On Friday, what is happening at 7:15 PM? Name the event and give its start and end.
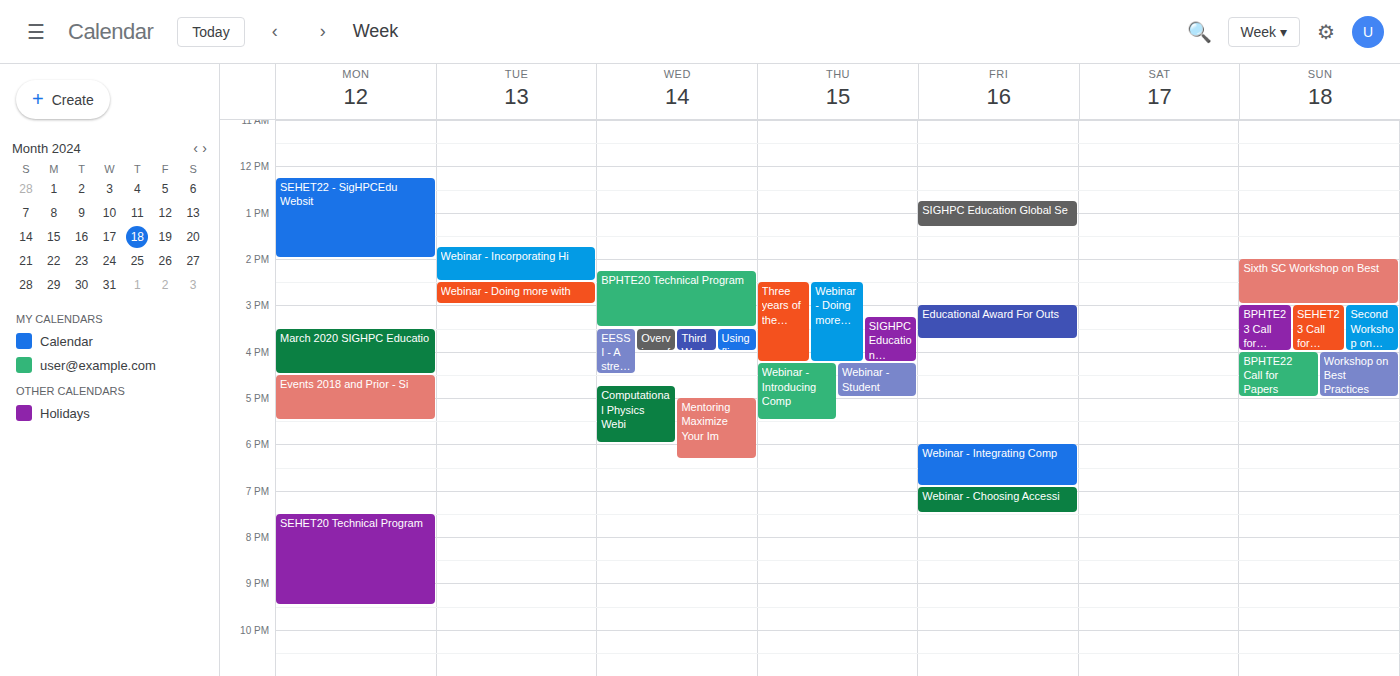
"Webinar - Choosing Accessi", 6:55 PM to 7:30 PM